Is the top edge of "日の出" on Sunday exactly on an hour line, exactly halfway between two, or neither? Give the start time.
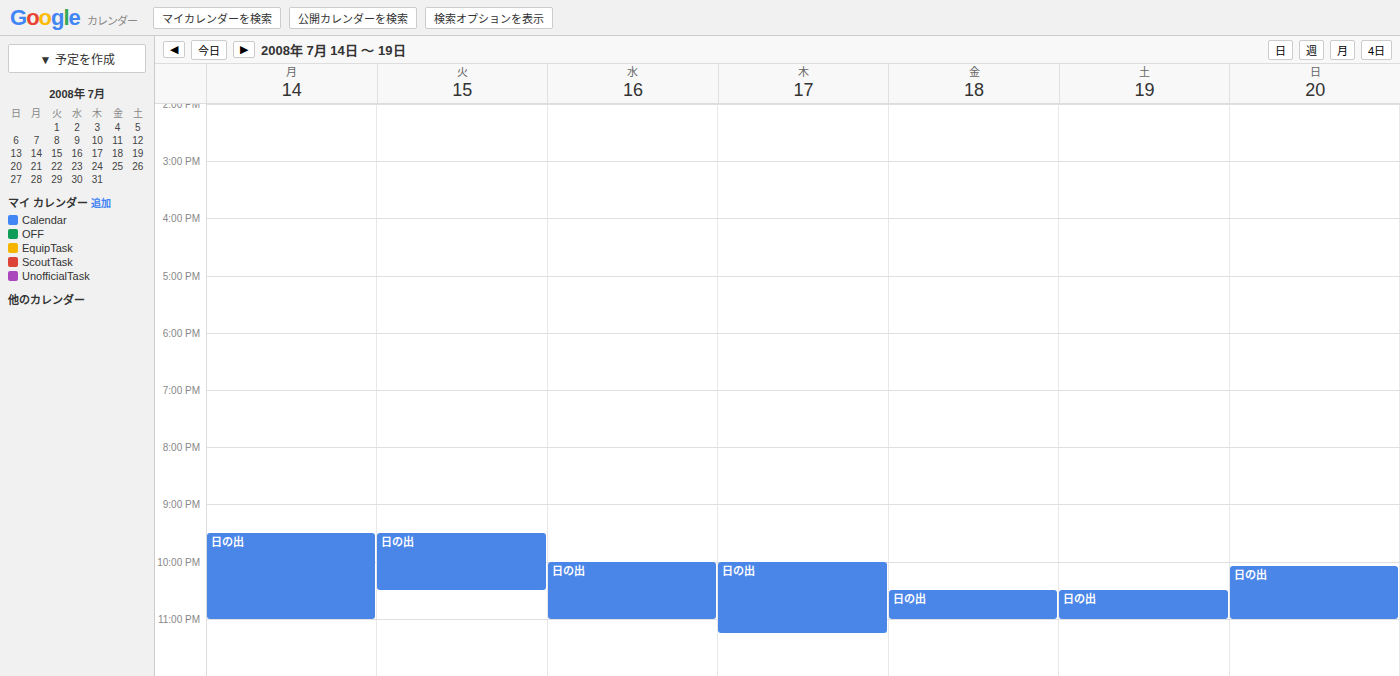
10:05 PM -- neither: 5 minutes below the 10 PM line and 55 minutes above the 11 PM line.